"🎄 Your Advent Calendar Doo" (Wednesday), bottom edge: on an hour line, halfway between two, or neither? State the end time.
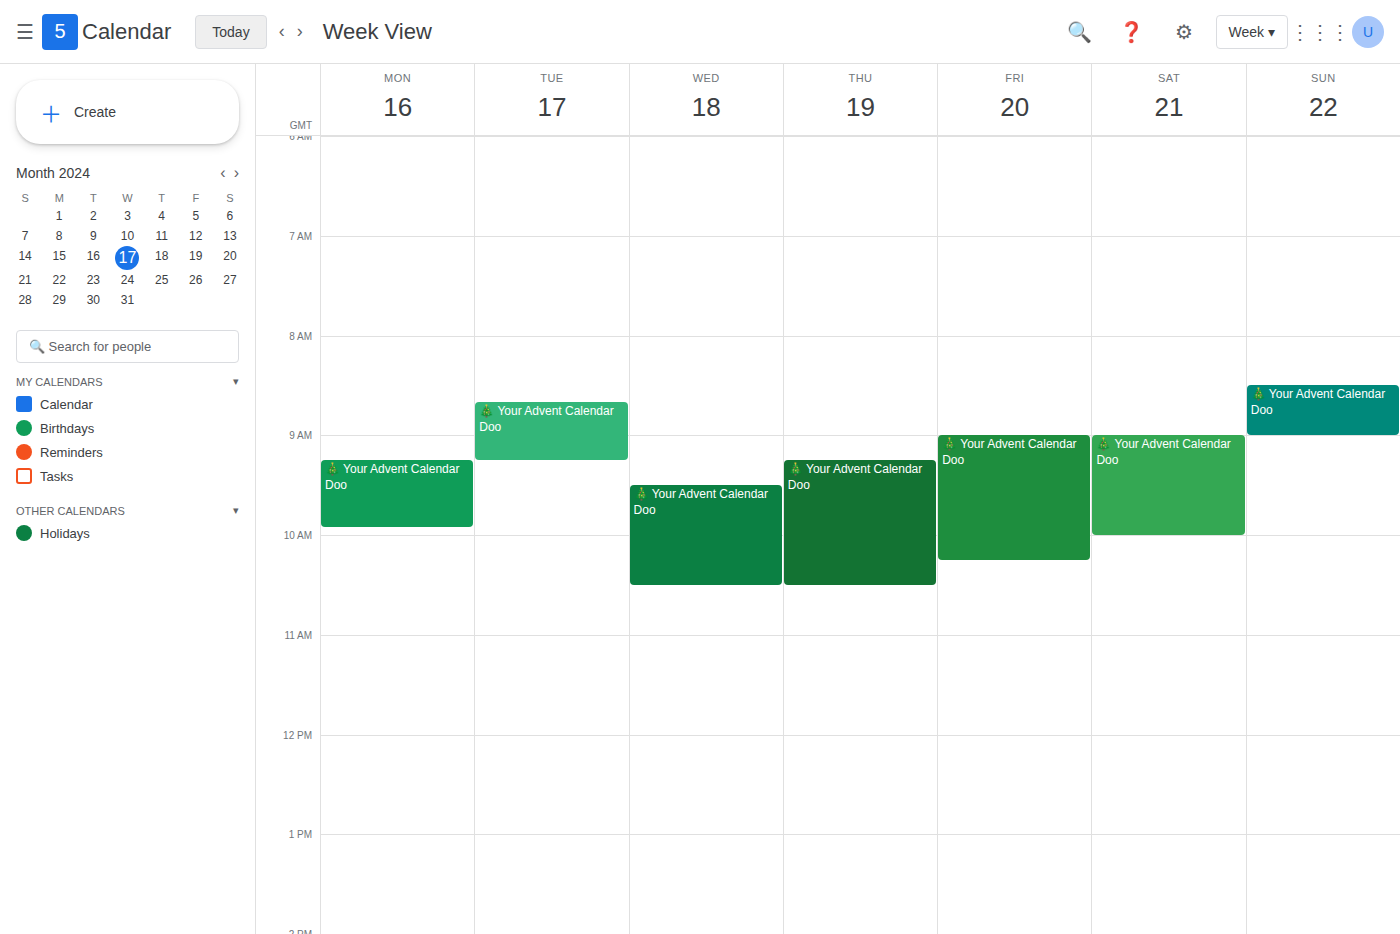
10:30 AM -- halfway between the 10 AM and 11 AM lines.